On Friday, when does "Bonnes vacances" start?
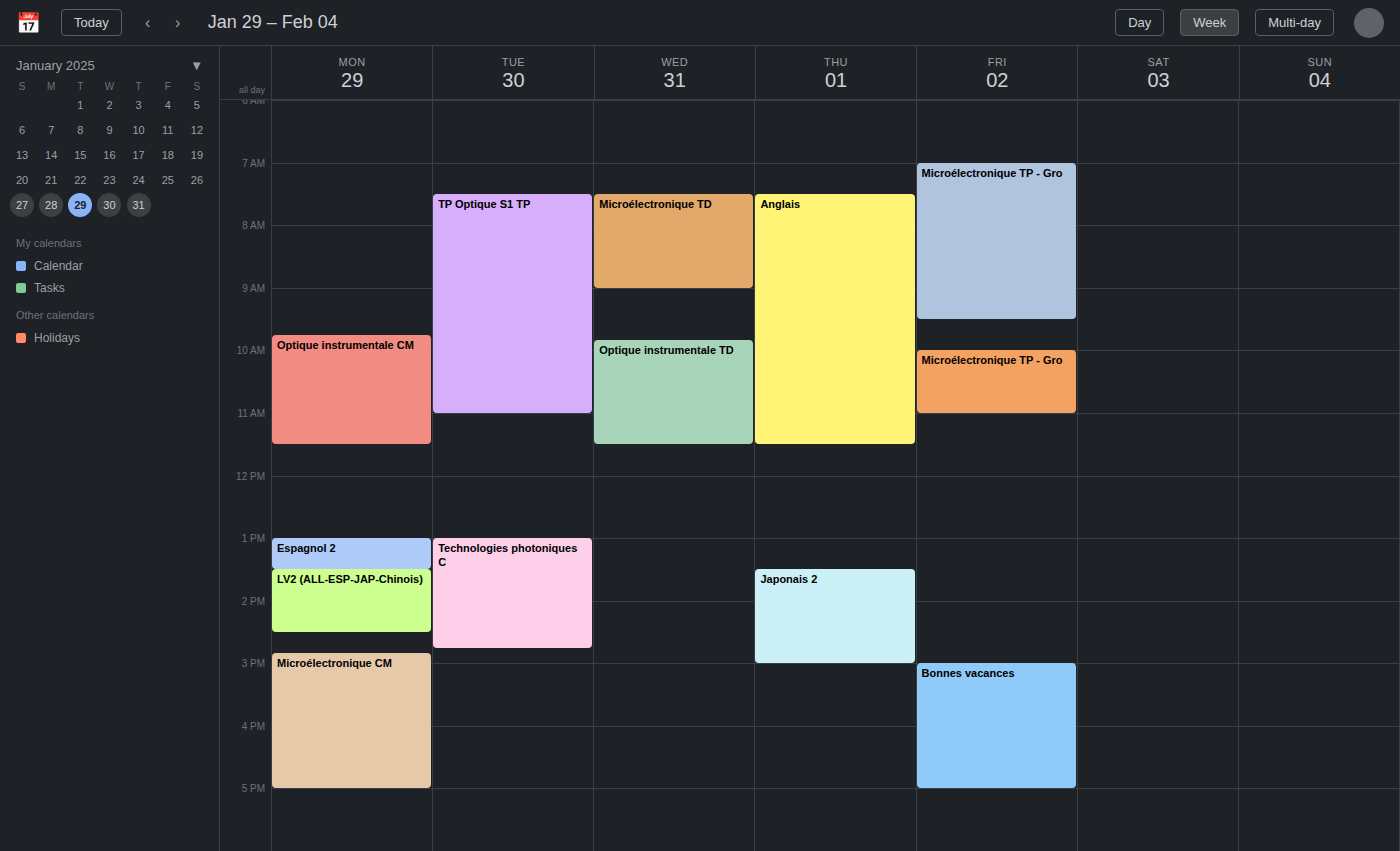
3:00 PM